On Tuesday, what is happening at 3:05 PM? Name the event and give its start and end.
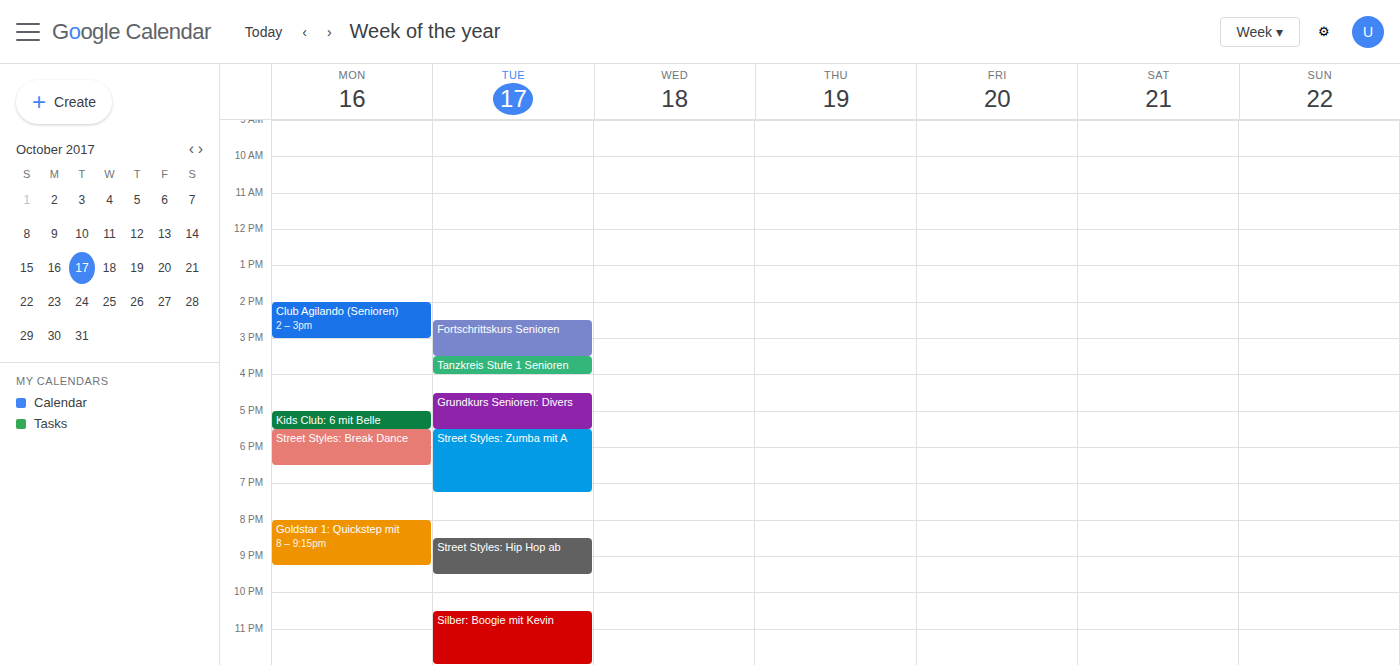
"Fortschrittskurs Senioren", 2:30 PM to 3:30 PM